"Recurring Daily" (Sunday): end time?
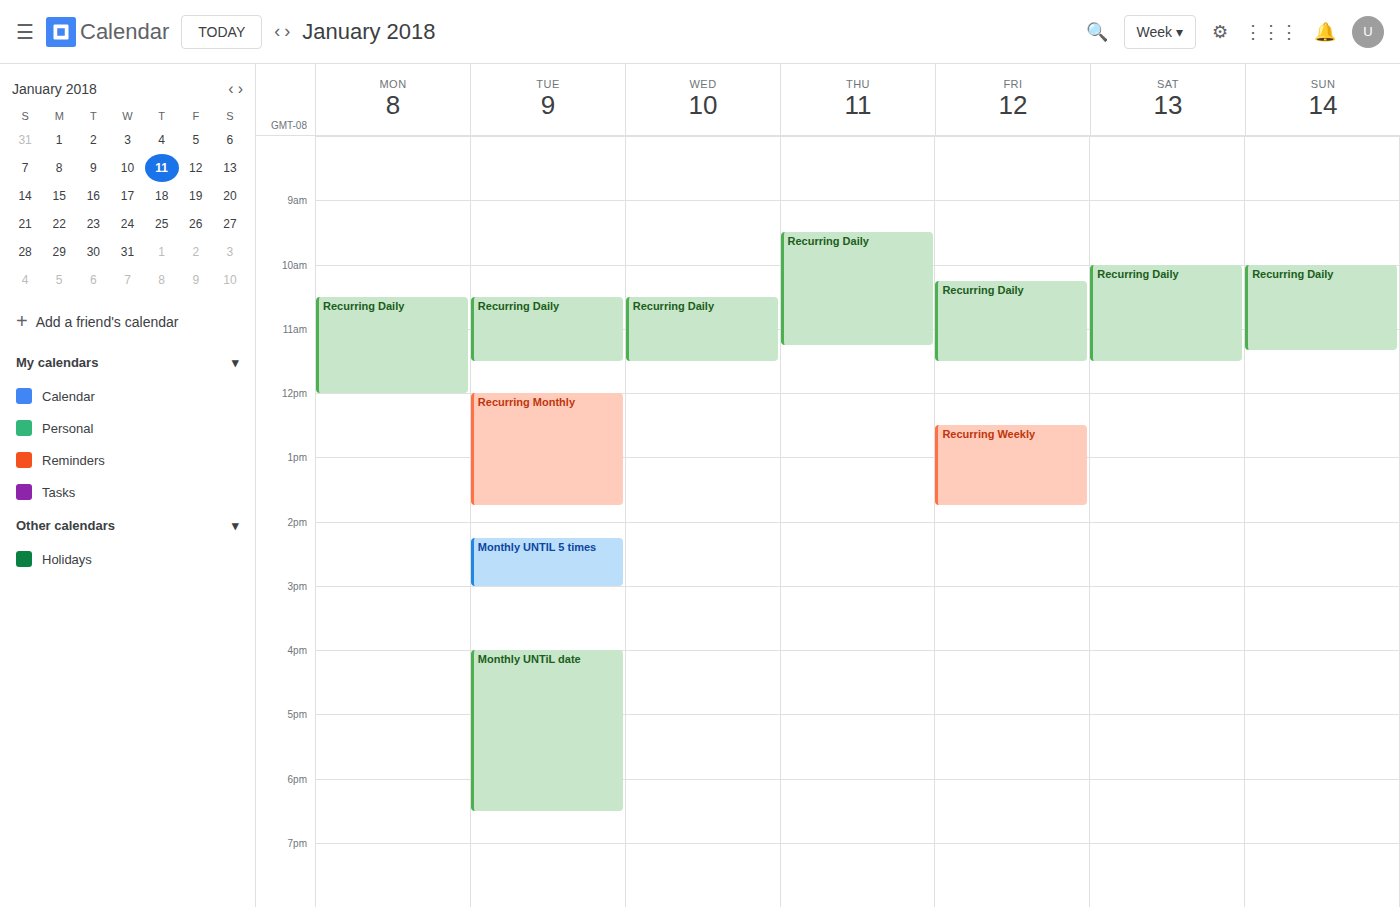
11:20 AM